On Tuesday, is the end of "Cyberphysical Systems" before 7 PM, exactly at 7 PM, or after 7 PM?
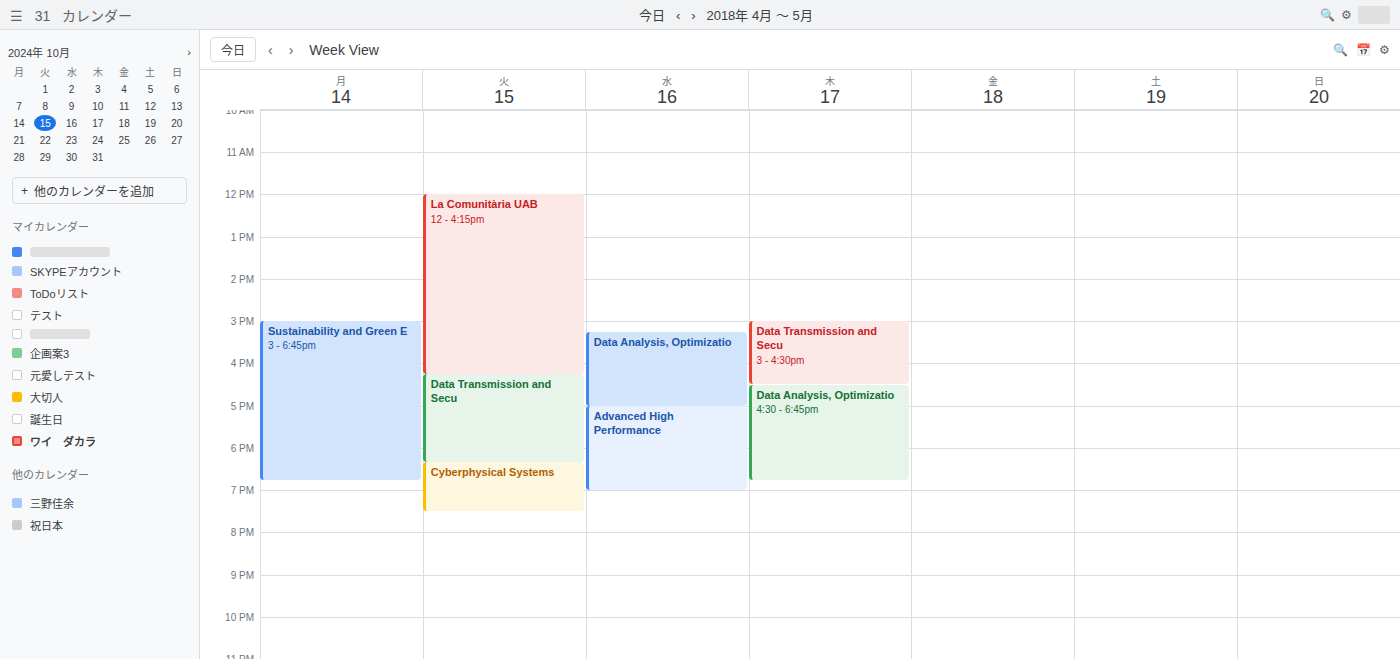
7:30 PM -- after 7 PM, 30 minutes below the 7 PM line.